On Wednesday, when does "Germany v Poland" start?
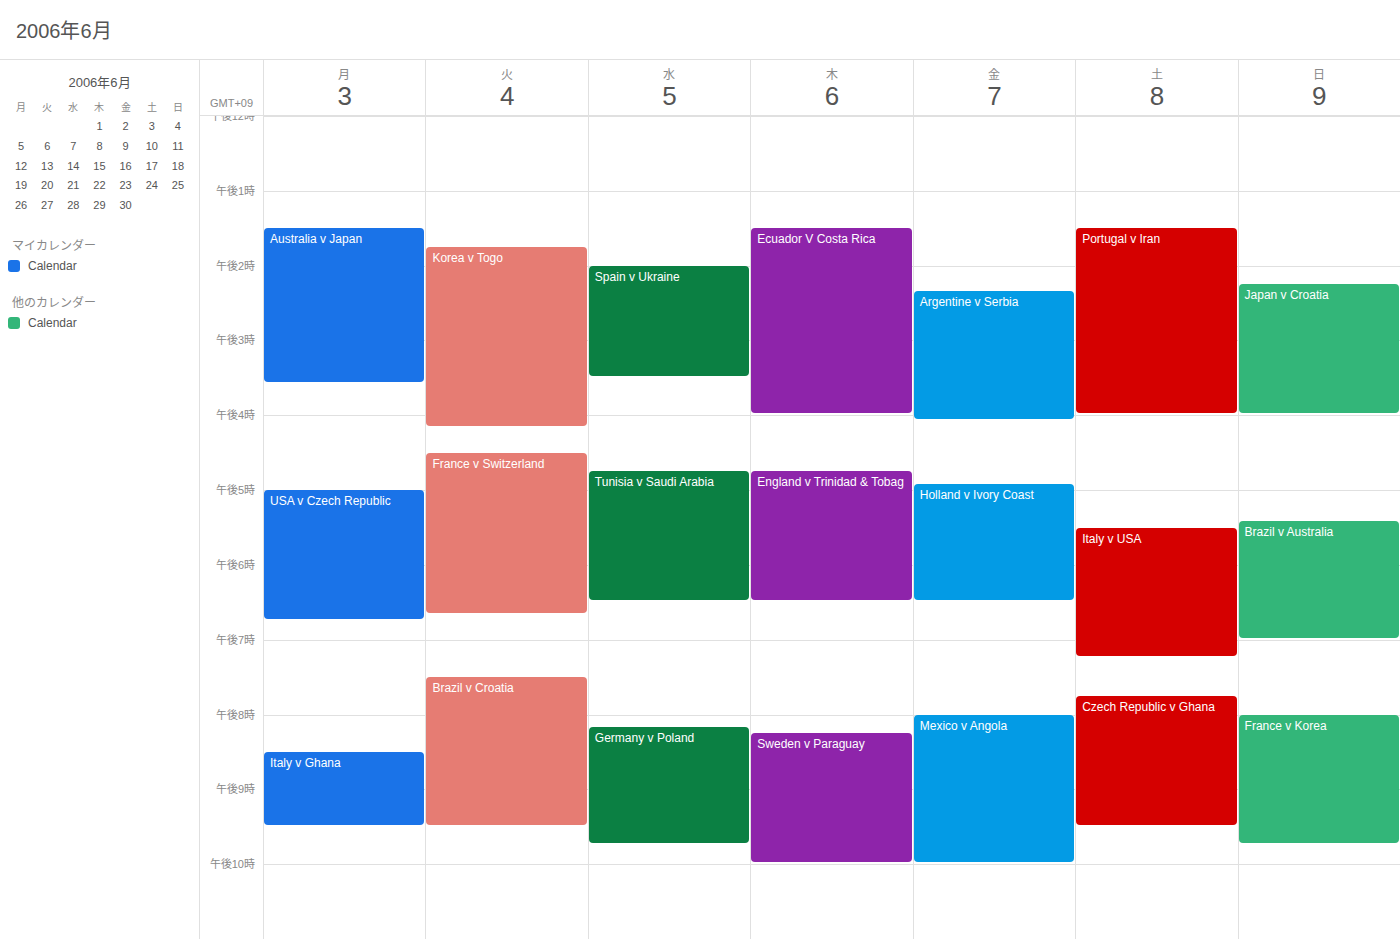
8:10 PM